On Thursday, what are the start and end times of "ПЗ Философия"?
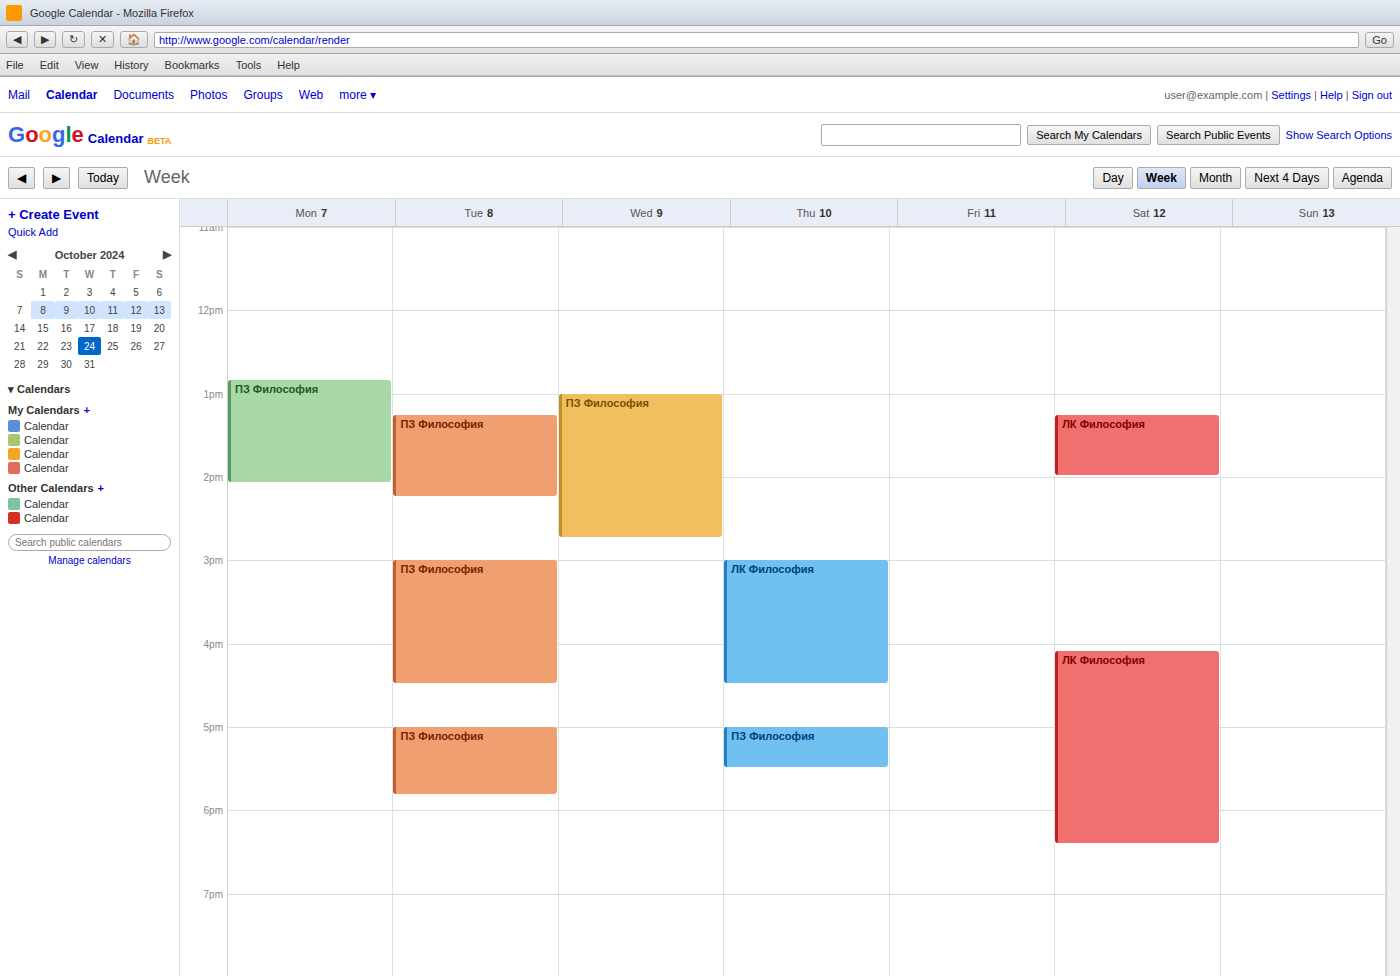
5:00 PM to 5:30 PM